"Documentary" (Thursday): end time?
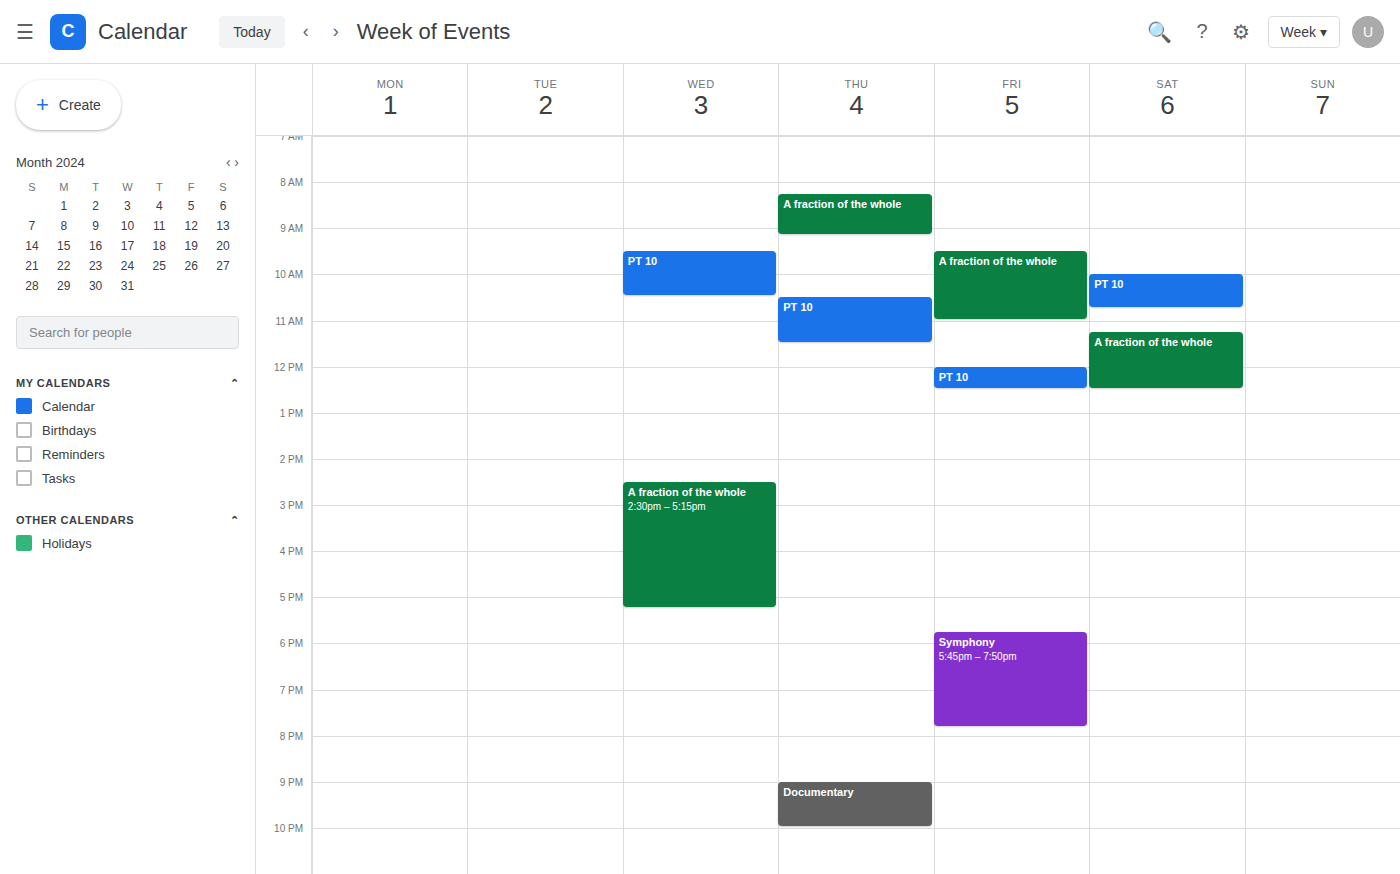
10:00 PM